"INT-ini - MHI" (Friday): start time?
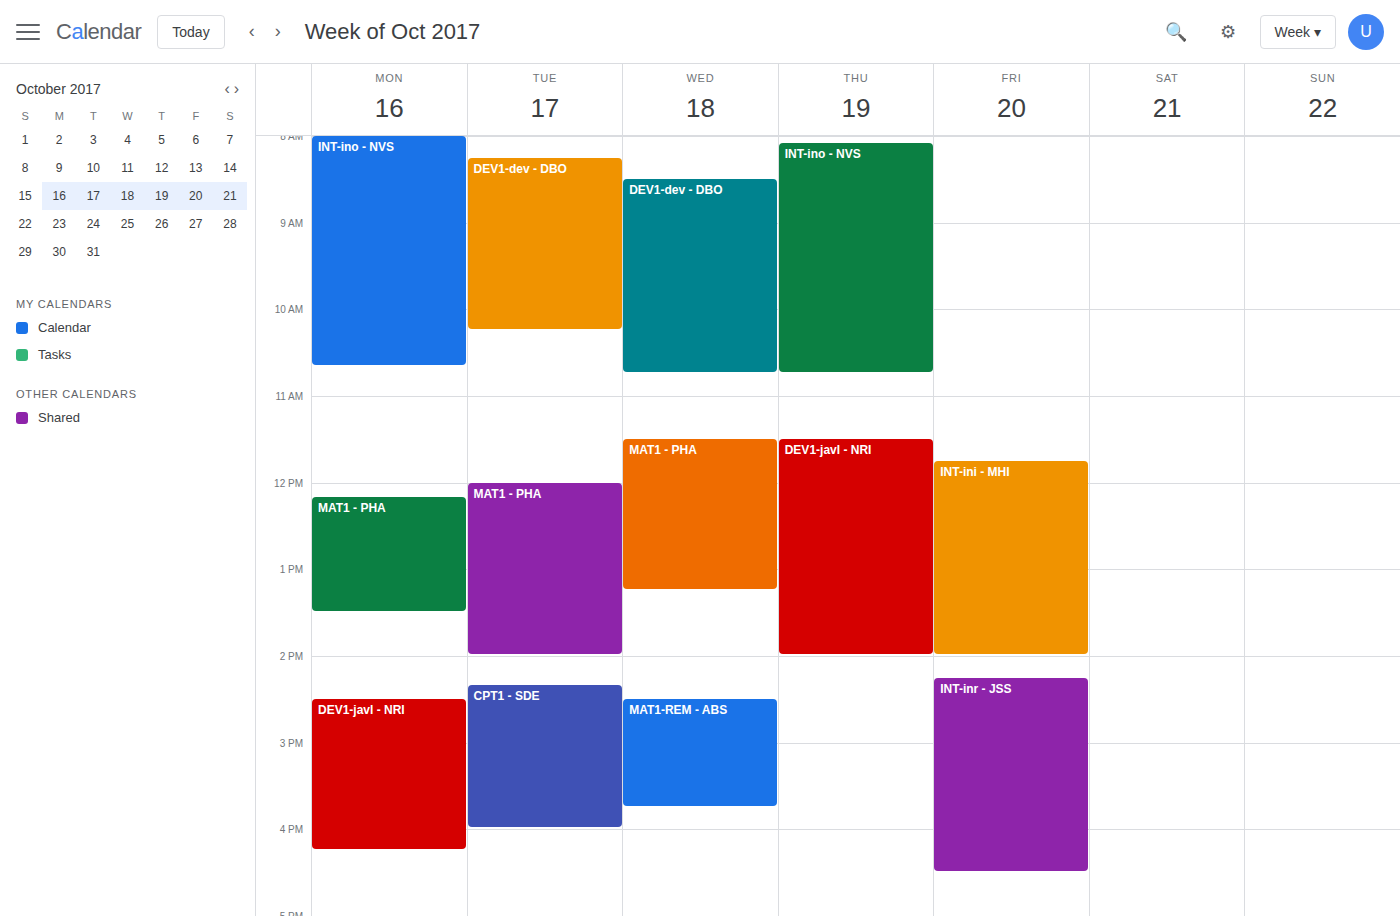
11:45